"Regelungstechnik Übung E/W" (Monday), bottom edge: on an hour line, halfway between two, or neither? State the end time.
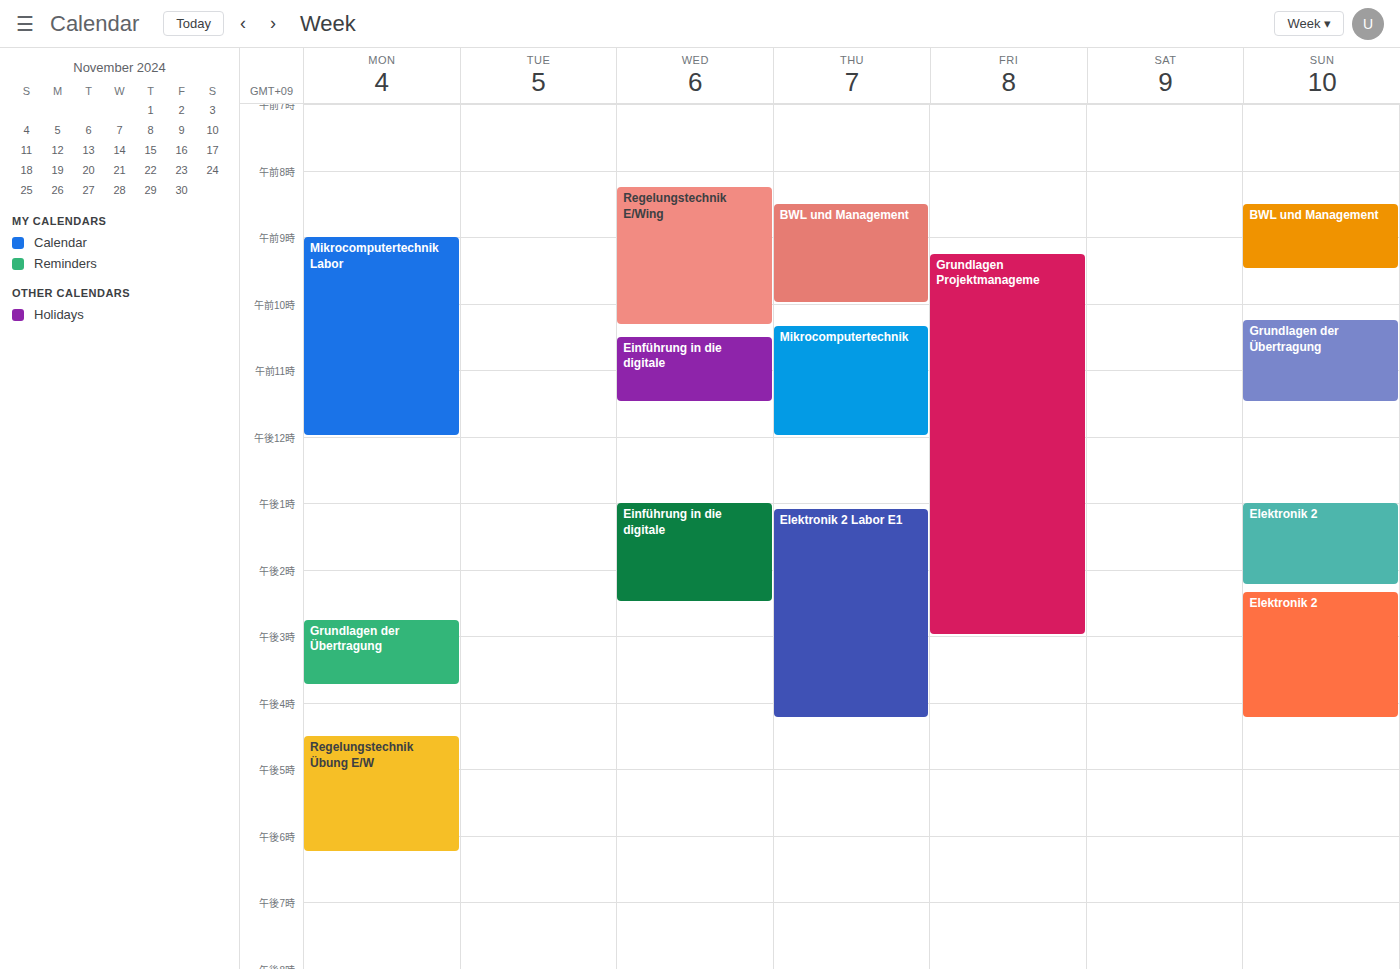
6:15 PM -- neither: a quarter of the way from the 6 PM line to the 7 PM line.